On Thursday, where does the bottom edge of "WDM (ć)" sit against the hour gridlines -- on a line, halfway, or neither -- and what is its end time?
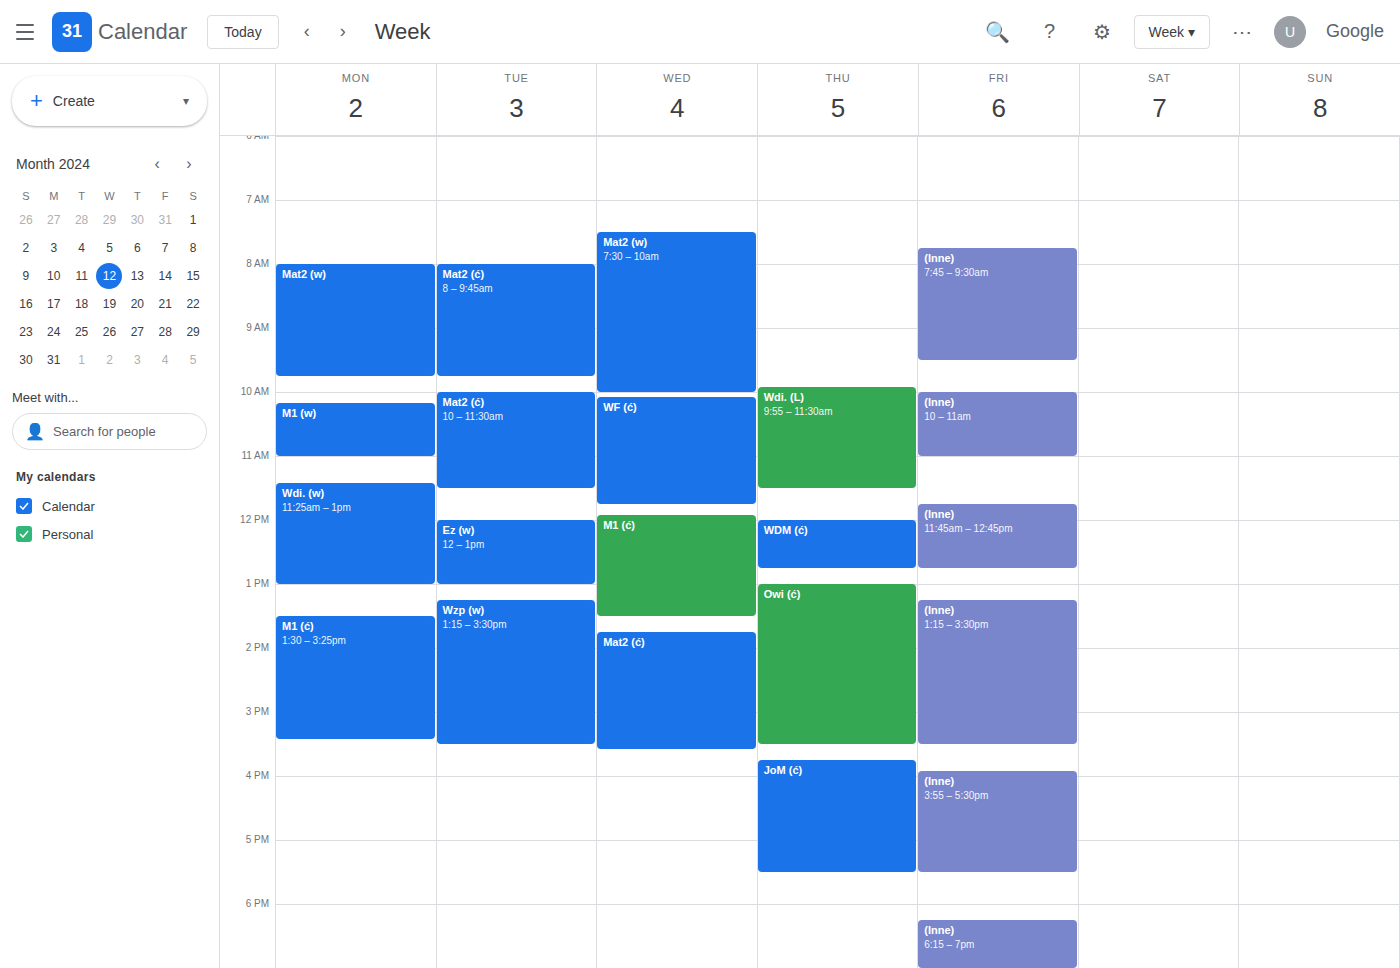
12:45 PM -- neither: three quarters of the way from the 12 PM line to the 1 PM line.